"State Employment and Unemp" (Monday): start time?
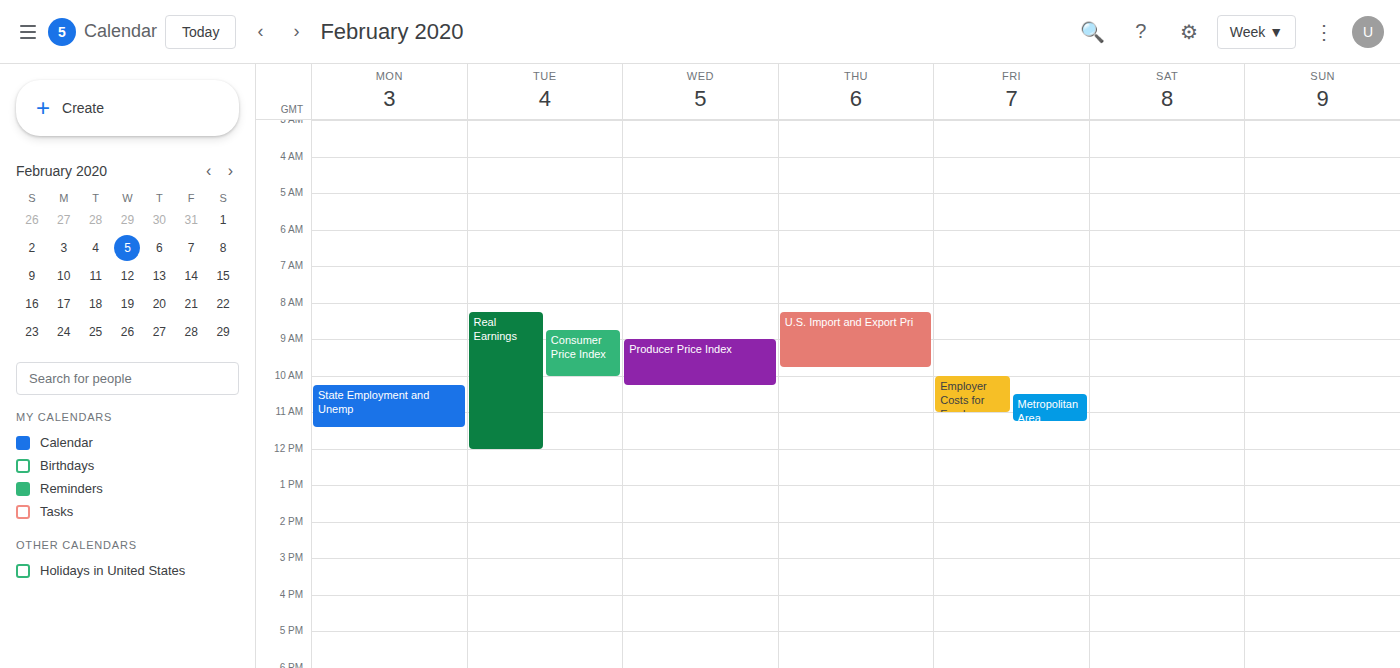
10:15 AM